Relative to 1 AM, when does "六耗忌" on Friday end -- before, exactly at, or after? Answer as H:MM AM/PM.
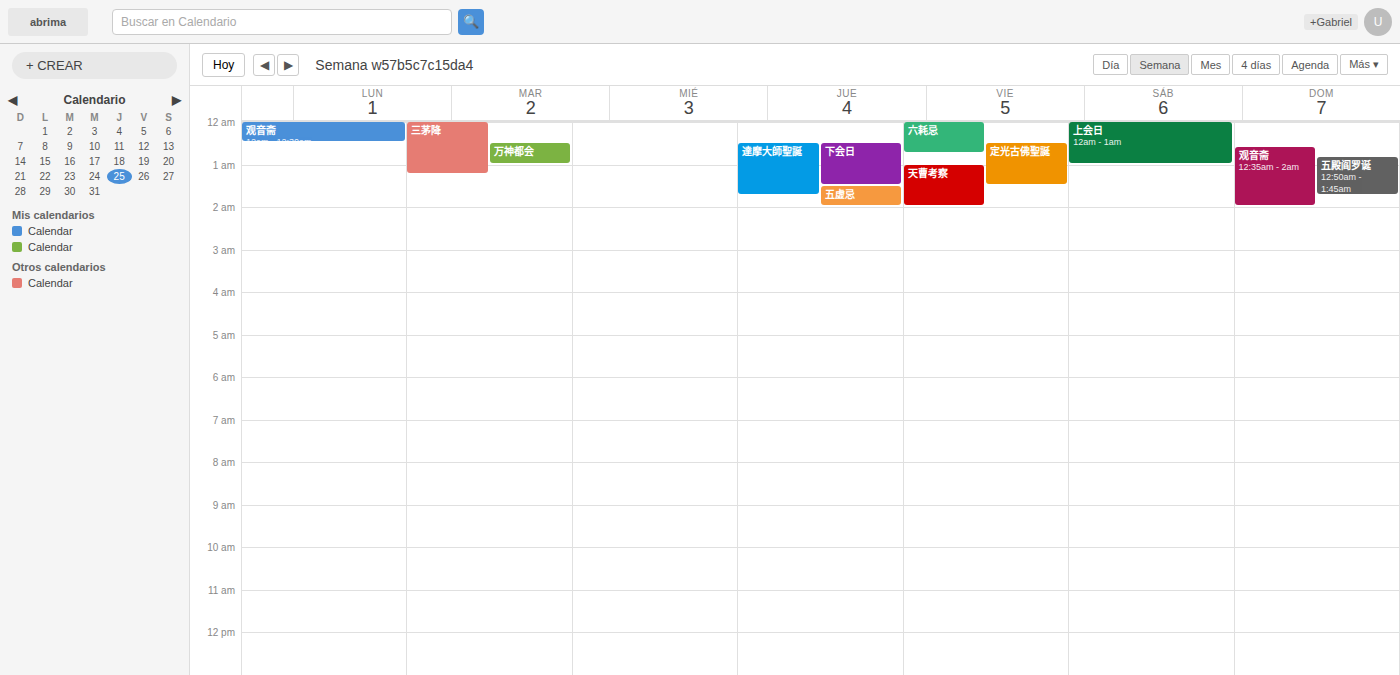
12:45 AM -- before 1 AM, 15 minutes above the 1 AM line.